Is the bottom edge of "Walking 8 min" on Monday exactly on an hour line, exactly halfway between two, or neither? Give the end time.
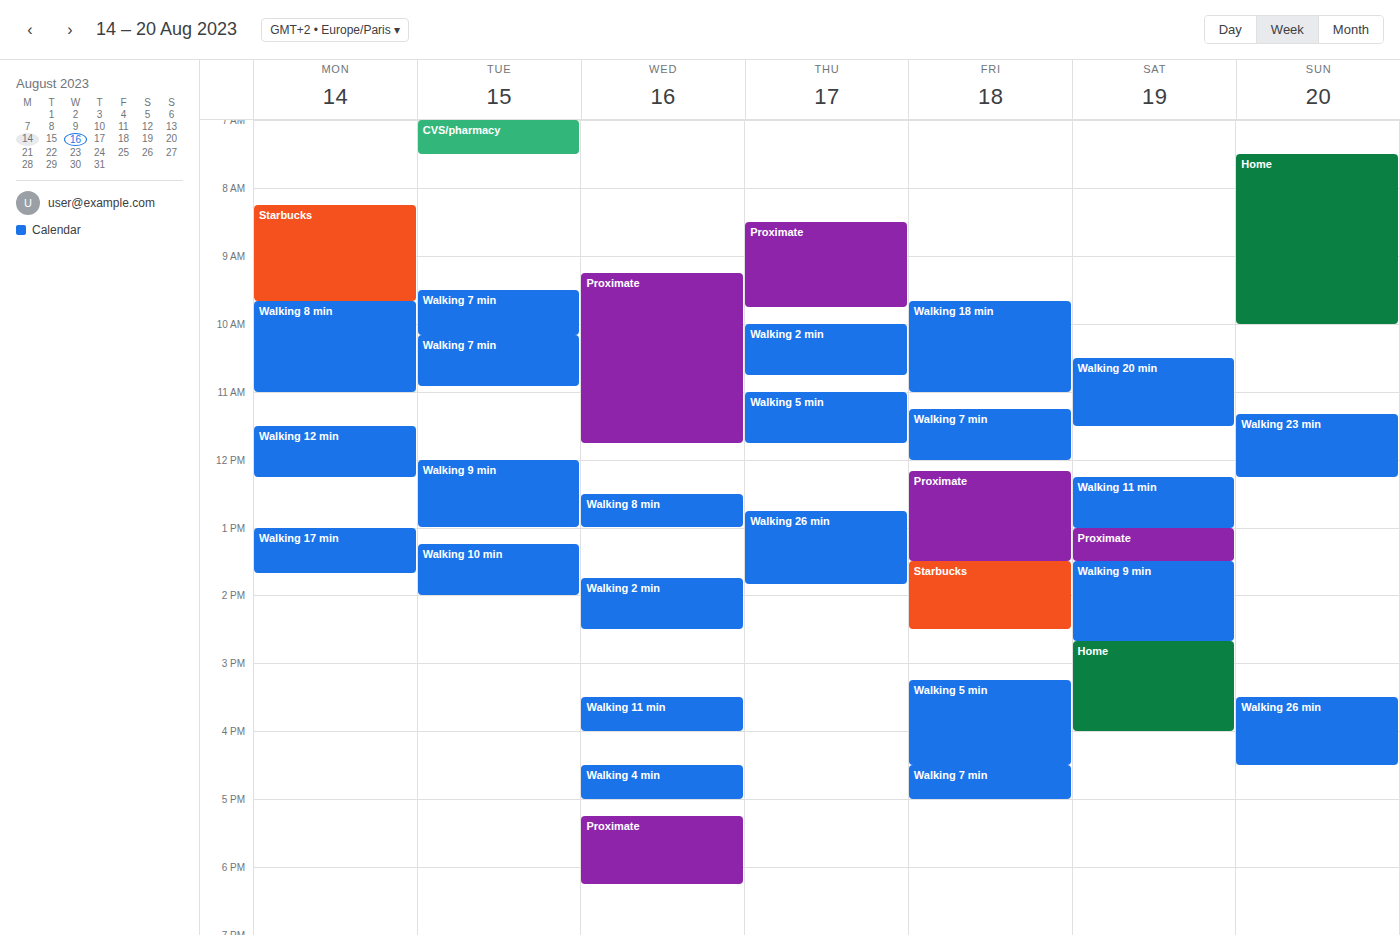
11:00 AM -- exactly on the 11 AM line.